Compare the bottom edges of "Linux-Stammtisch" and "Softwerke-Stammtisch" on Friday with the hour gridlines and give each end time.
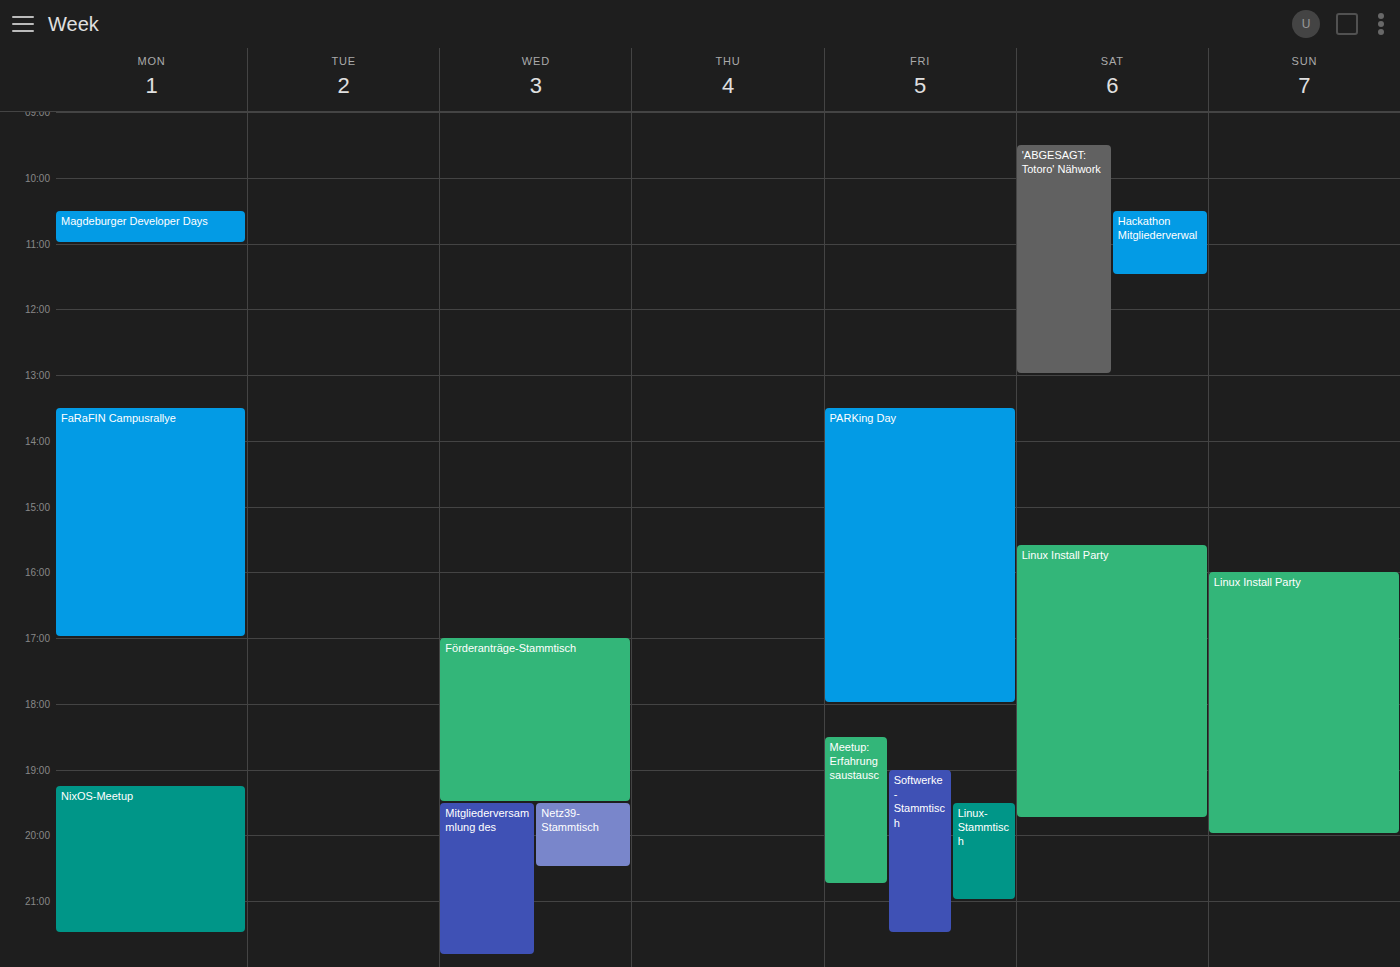
"Linux-Stammtisch": 9:00 PM, exactly on the 9 PM line. "Softwerke-Stammtisch": 9:30 PM, halfway between the 9 PM and 10 PM lines.